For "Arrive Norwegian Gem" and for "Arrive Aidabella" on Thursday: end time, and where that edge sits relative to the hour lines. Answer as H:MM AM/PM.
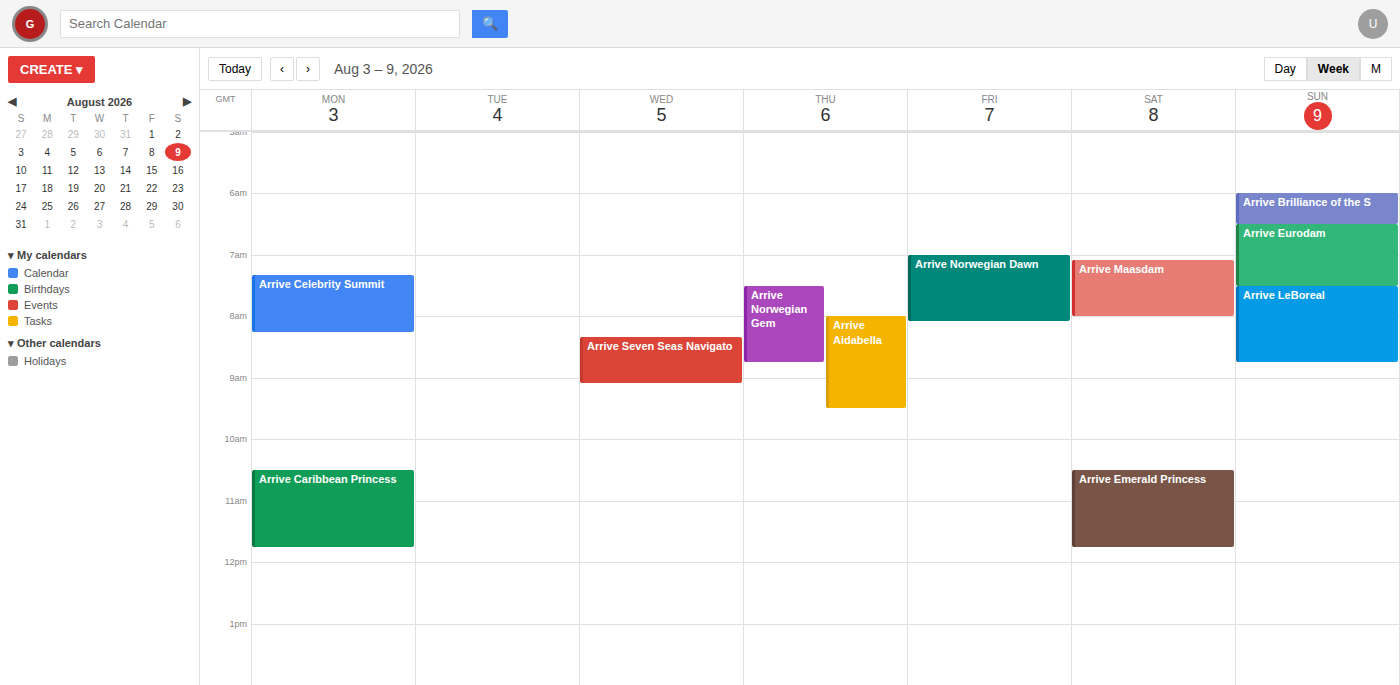
"Arrive Norwegian Gem": 8:45 AM, neither: three quarters of the way from the 8 AM line to the 9 AM line. "Arrive Aidabella": 9:30 AM, halfway between the 9 AM and 10 AM lines.